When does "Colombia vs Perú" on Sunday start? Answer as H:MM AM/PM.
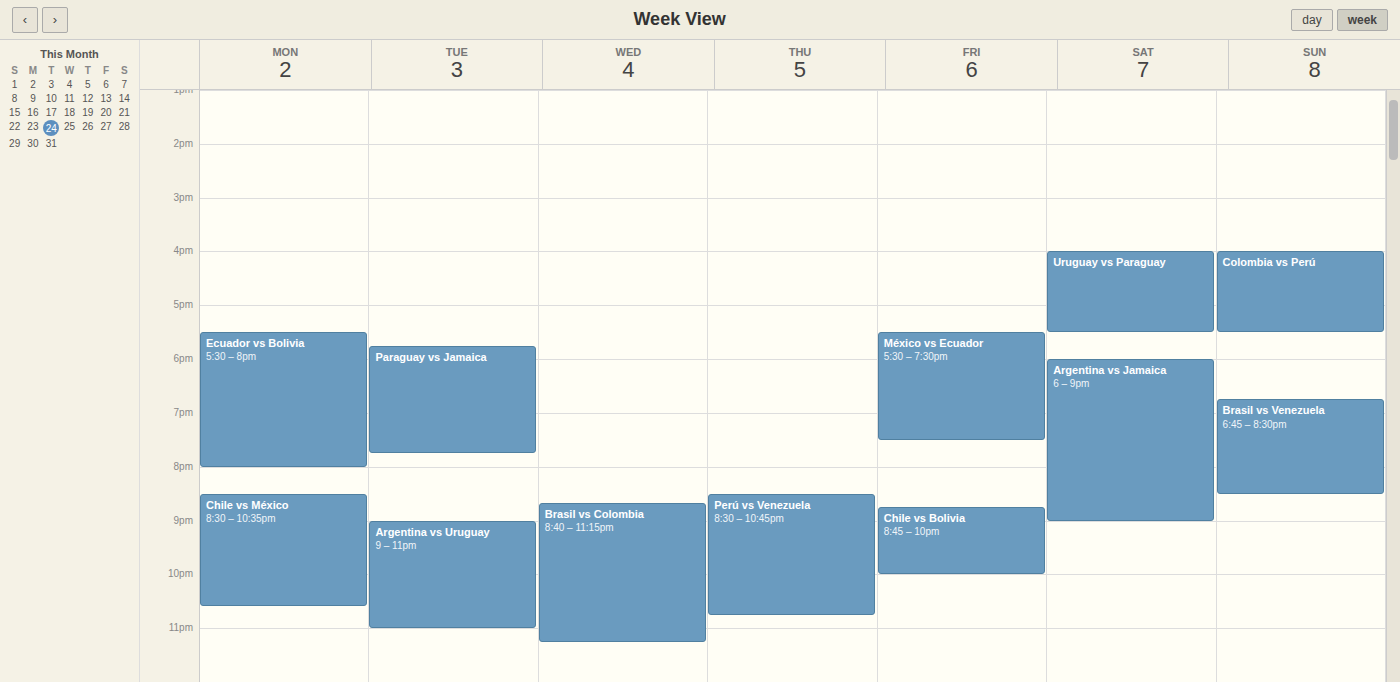
4:00 PM